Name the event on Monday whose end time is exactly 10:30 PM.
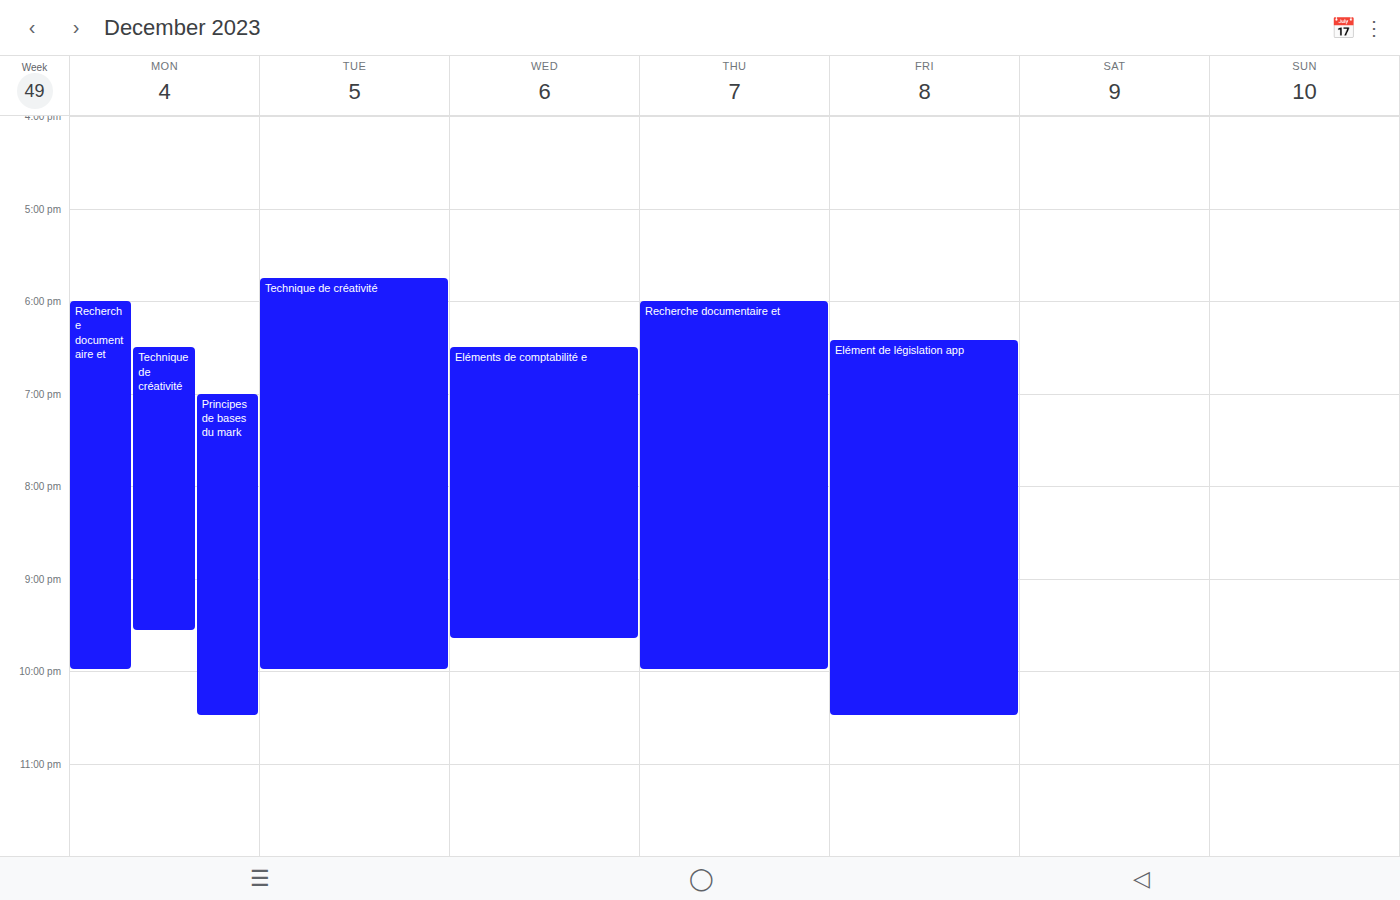
"Principes de bases du mark"